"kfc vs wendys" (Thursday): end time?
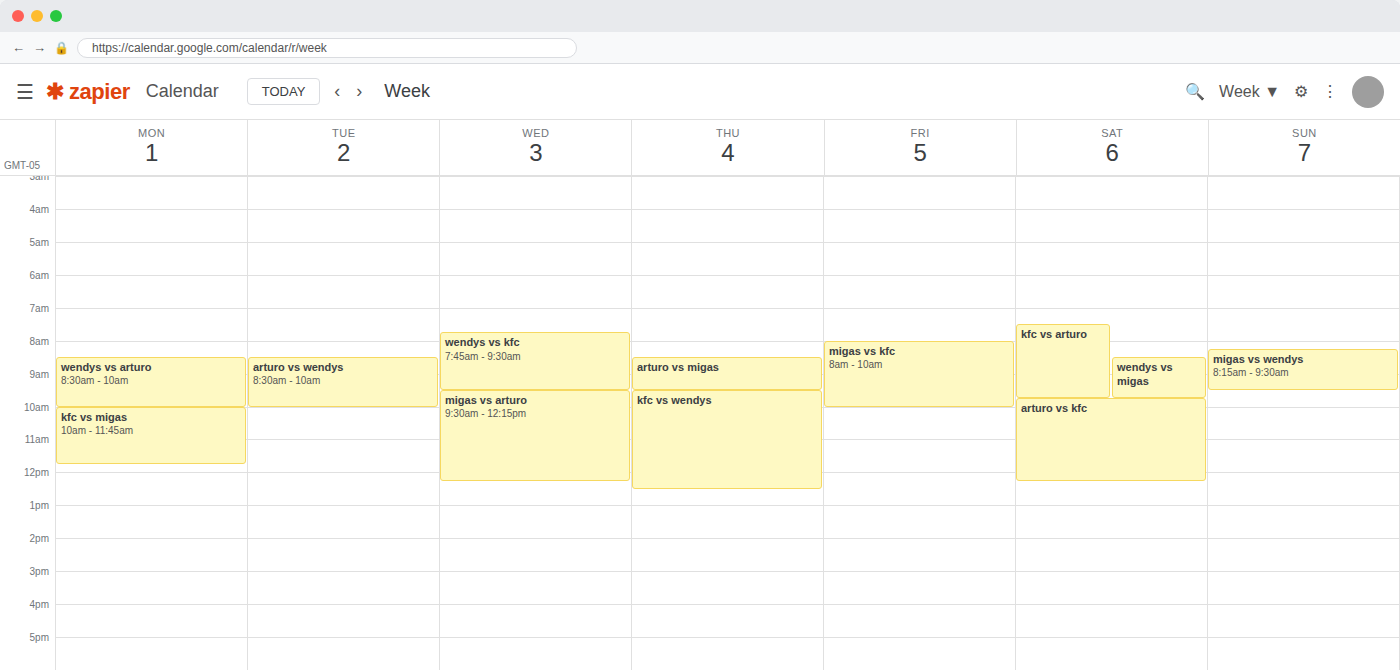
12:30 PM